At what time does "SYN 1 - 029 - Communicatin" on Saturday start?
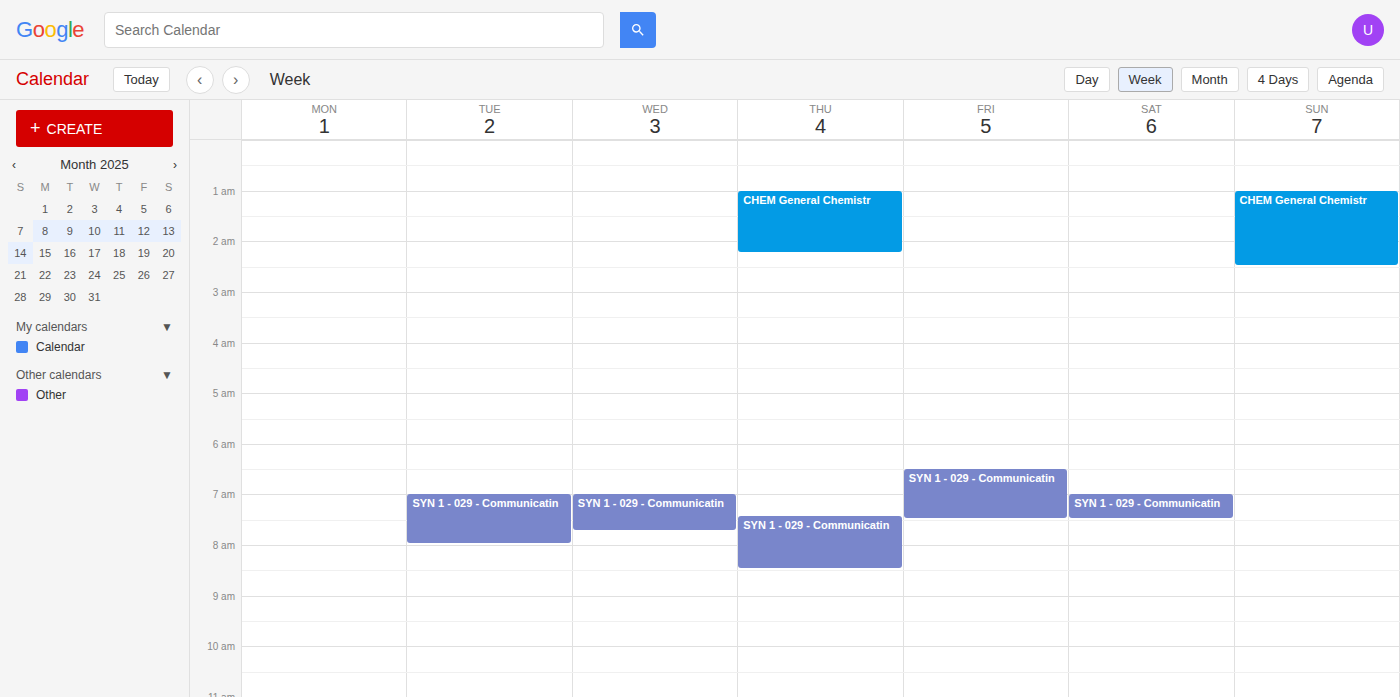
7:00 AM